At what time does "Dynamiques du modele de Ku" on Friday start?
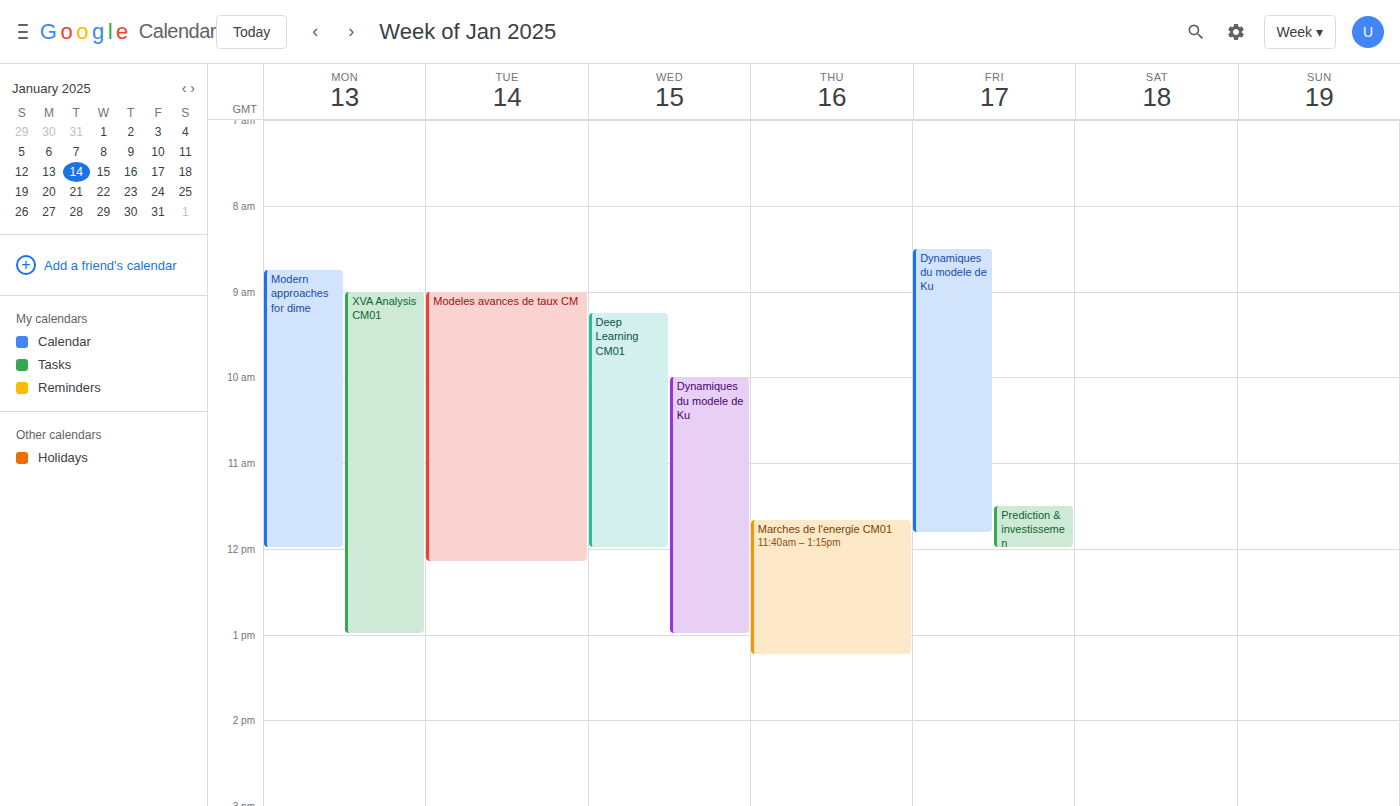
8:30 AM